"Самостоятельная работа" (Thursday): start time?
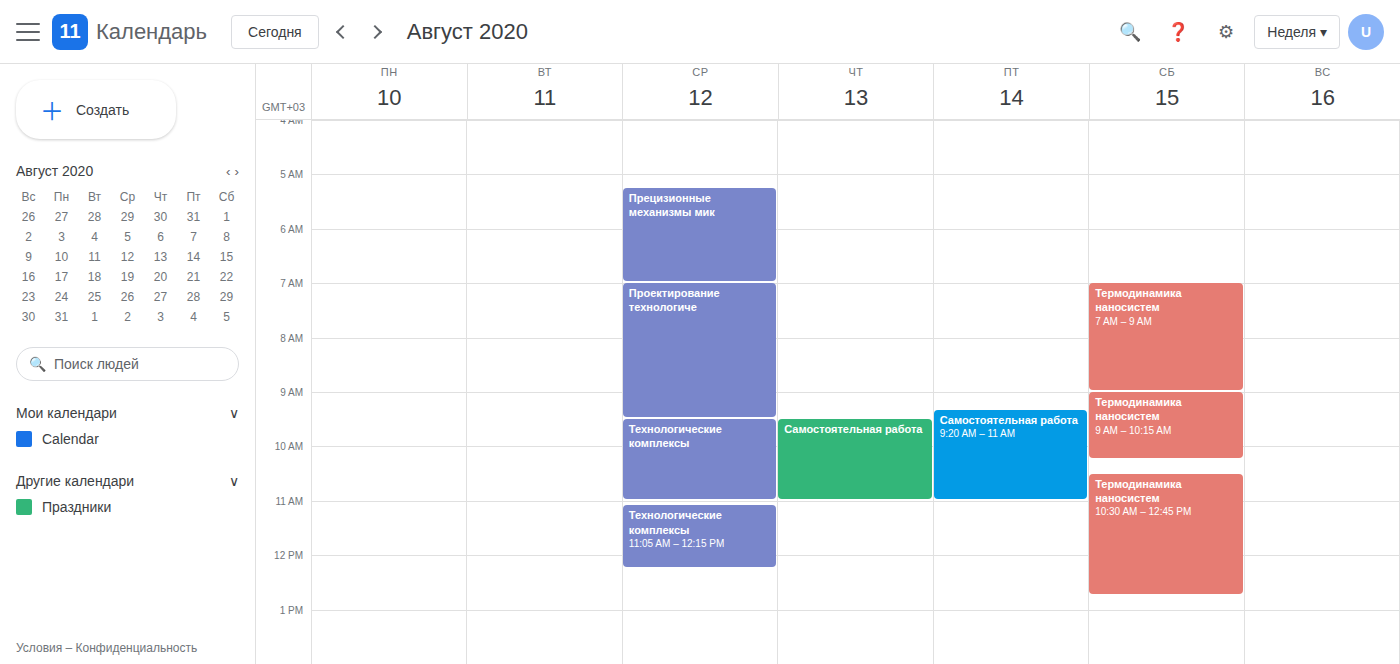
9:30 AM